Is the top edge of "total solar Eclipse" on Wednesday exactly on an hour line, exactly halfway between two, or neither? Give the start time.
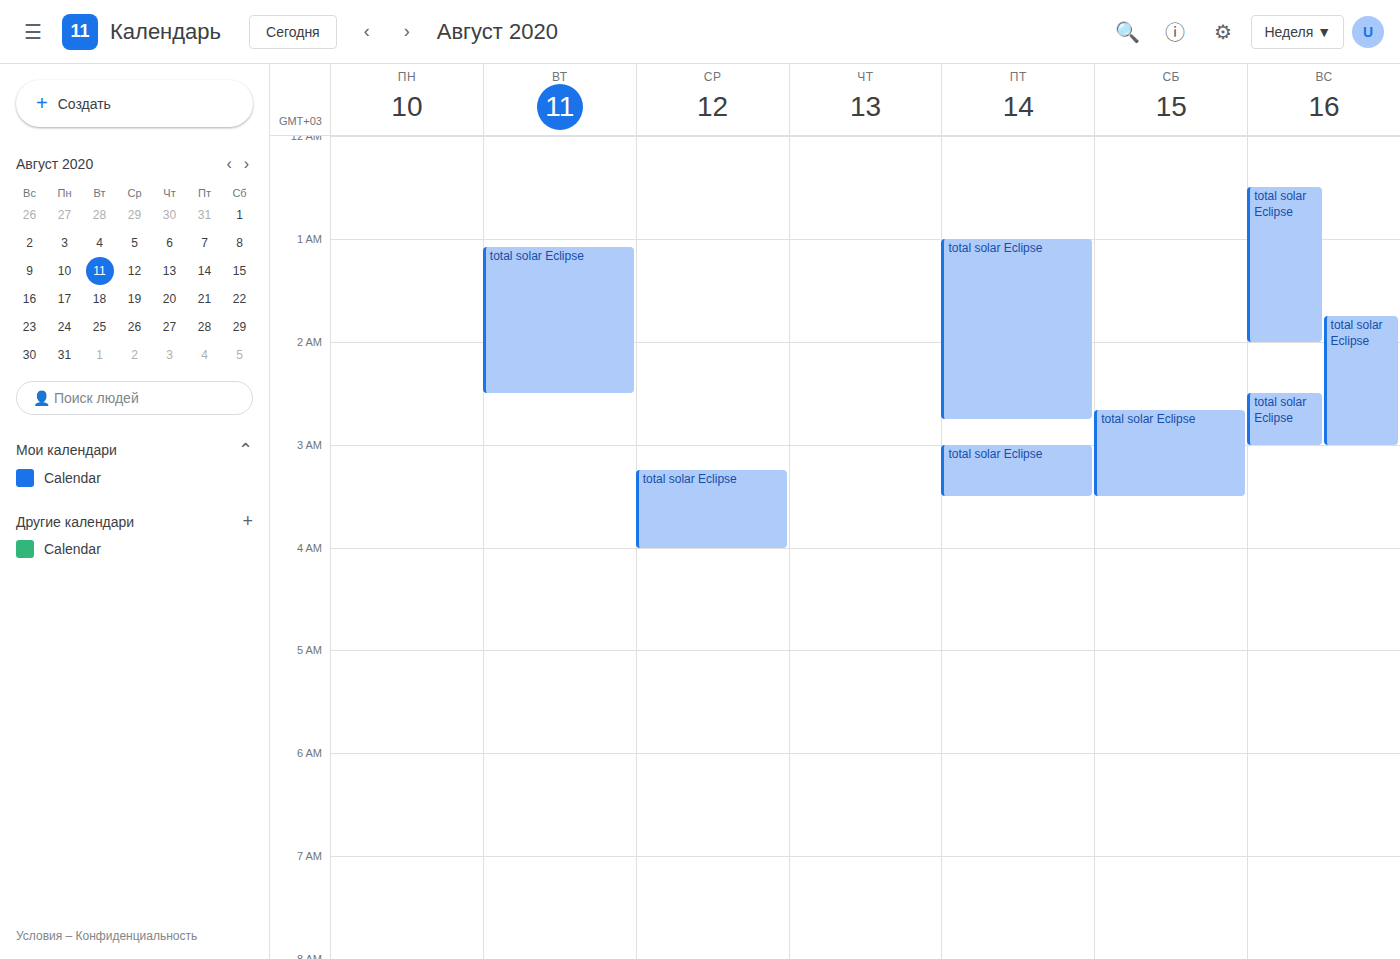
3:15 AM -- neither: a quarter of the way from the 3 AM line to the 4 AM line.